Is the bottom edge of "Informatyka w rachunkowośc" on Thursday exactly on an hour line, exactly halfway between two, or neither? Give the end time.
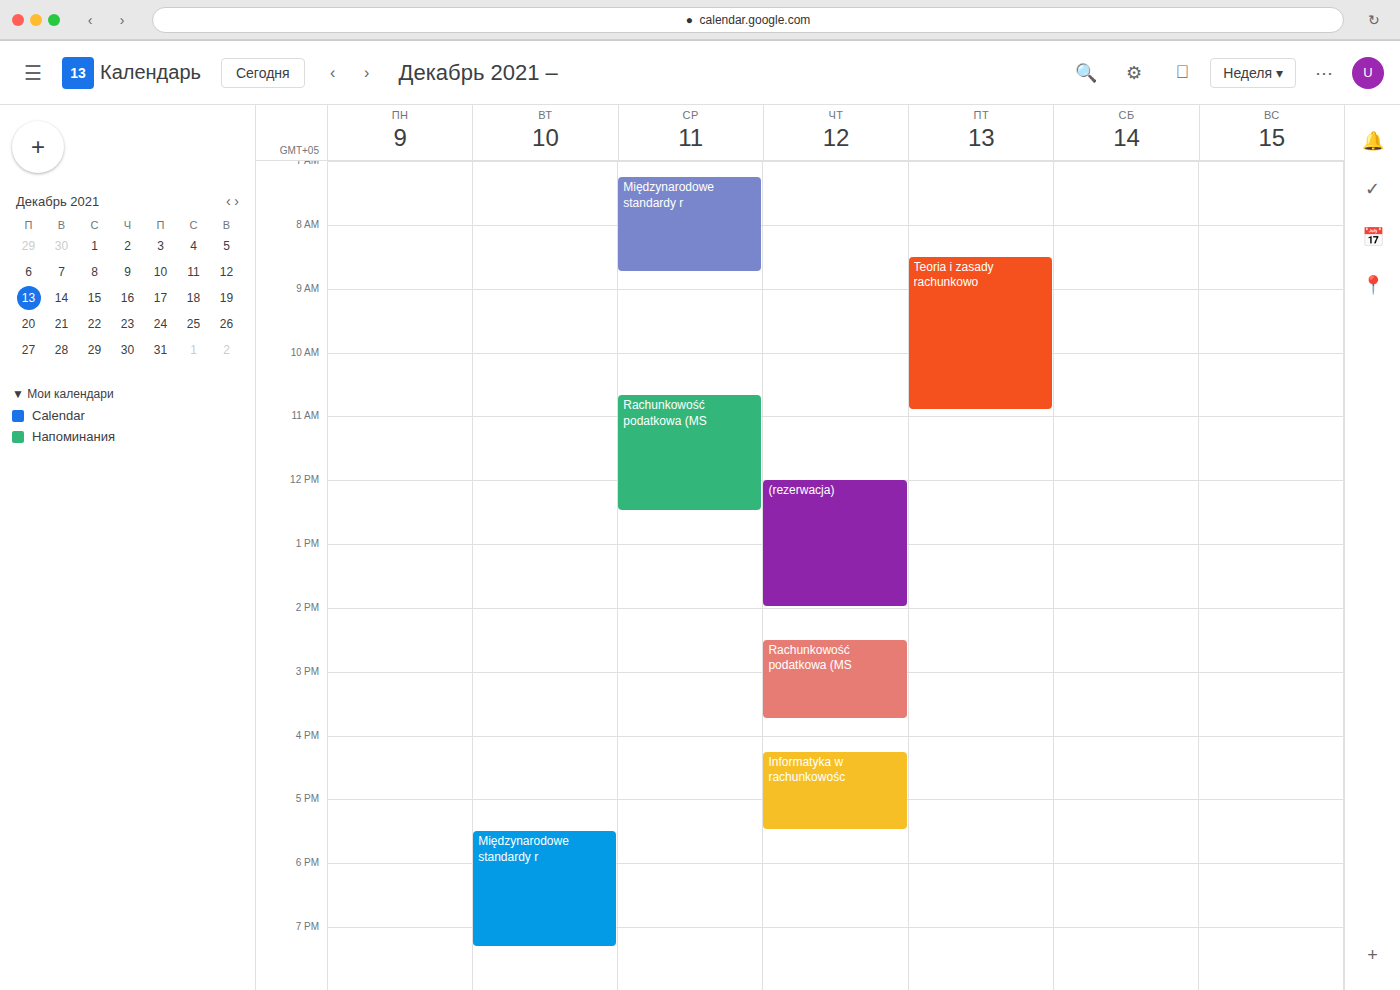
5:30 PM -- halfway between the 5 PM and 6 PM lines.